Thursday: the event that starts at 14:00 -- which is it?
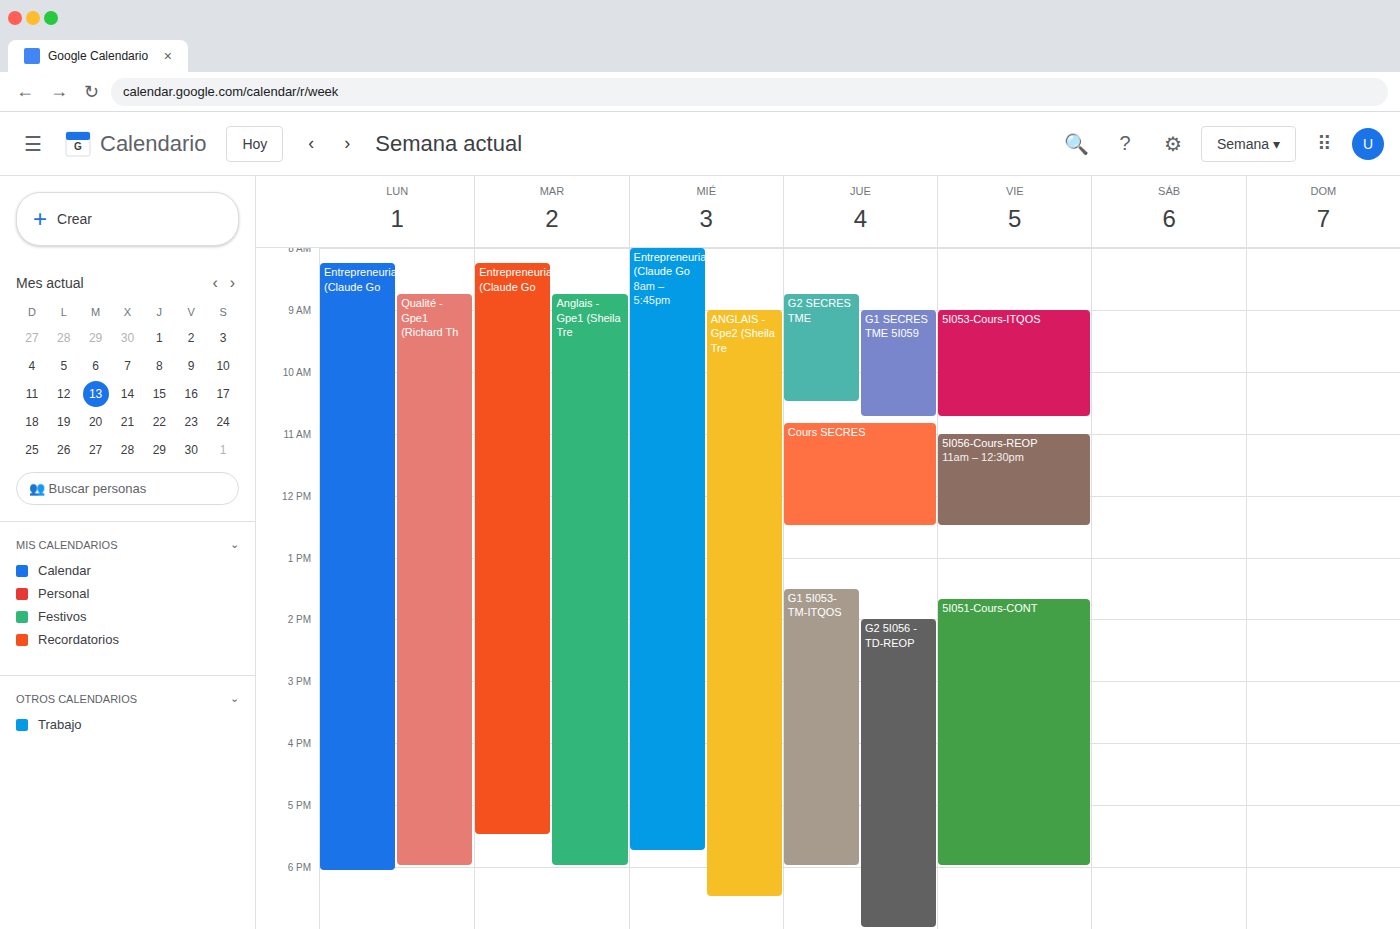
"G2 5I056 -TD-REOP"